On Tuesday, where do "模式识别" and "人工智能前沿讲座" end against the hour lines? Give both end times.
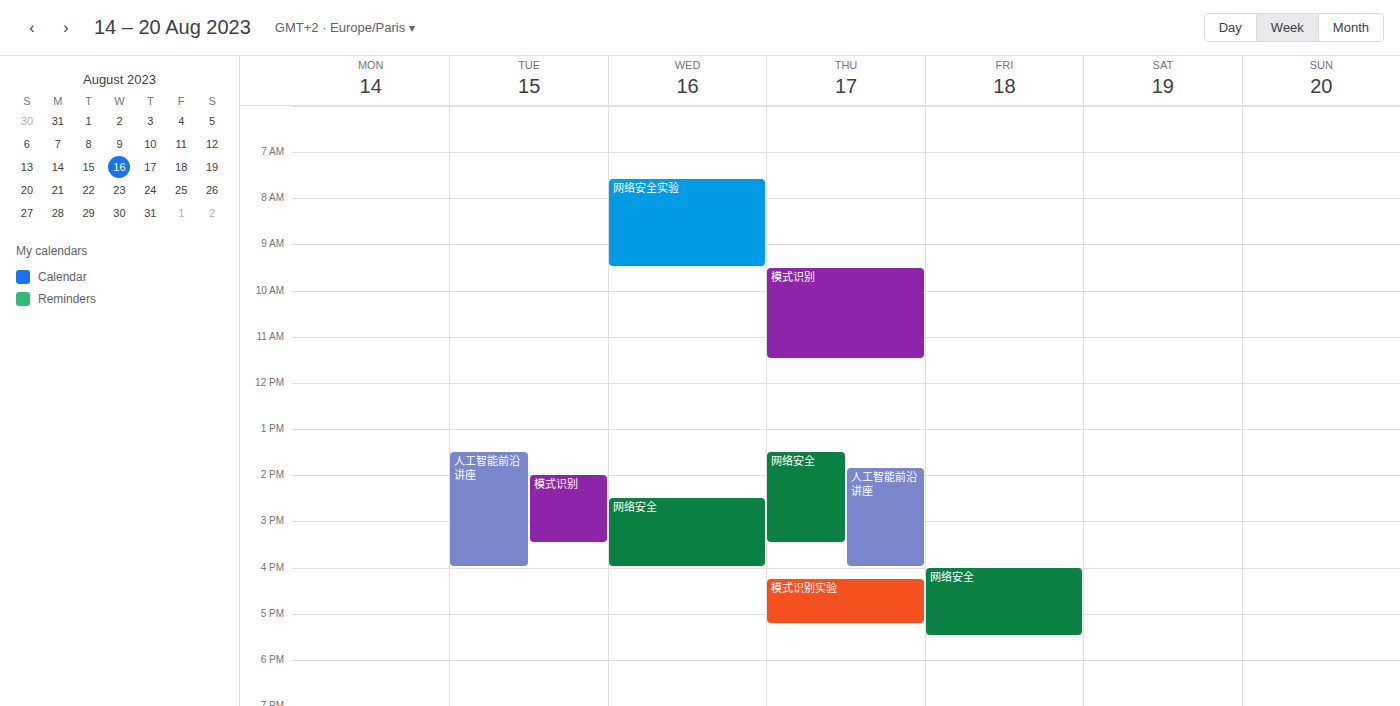
"模式识别": 3:30 PM, halfway between the 3 PM and 4 PM lines. "人工智能前沿讲座": 4:00 PM, exactly on the 4 PM line.